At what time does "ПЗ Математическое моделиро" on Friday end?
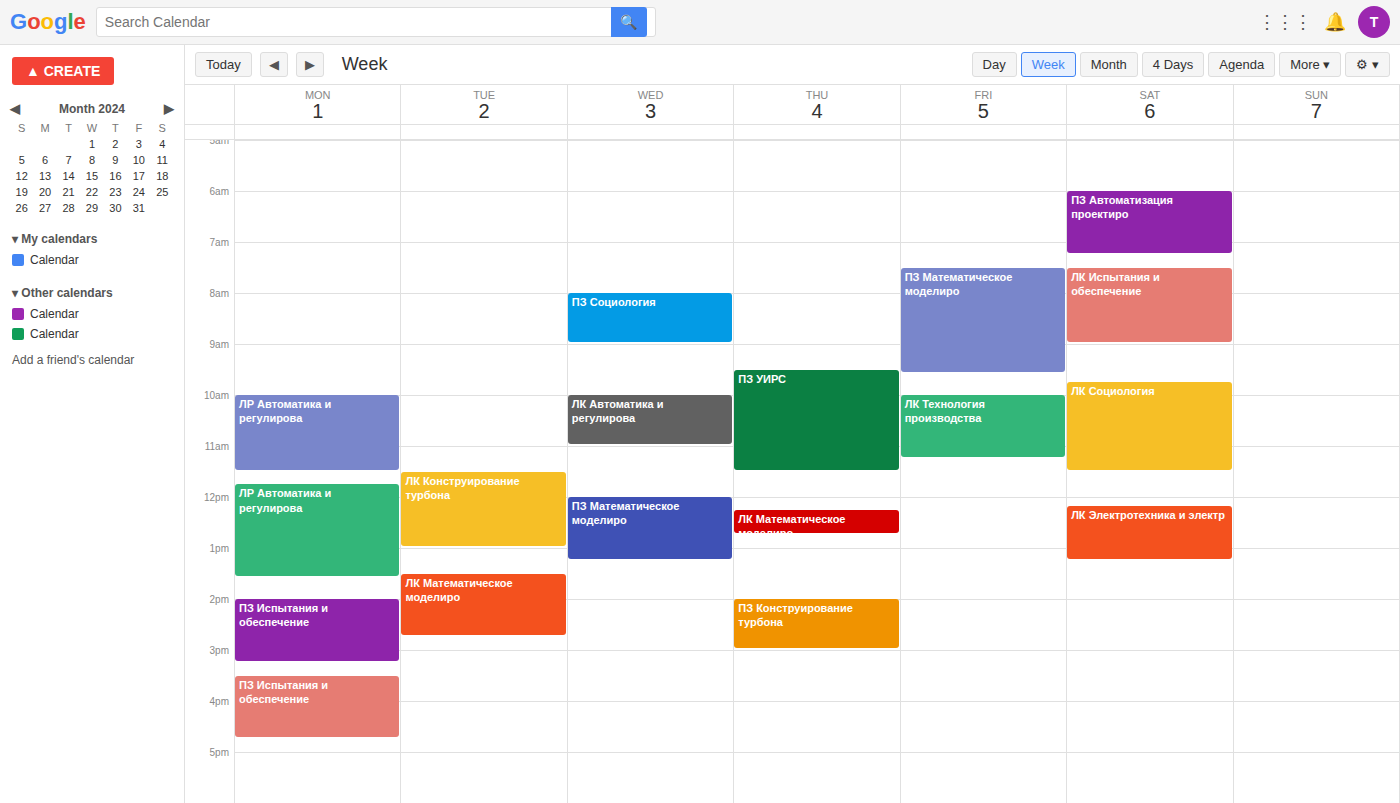
9:35 AM